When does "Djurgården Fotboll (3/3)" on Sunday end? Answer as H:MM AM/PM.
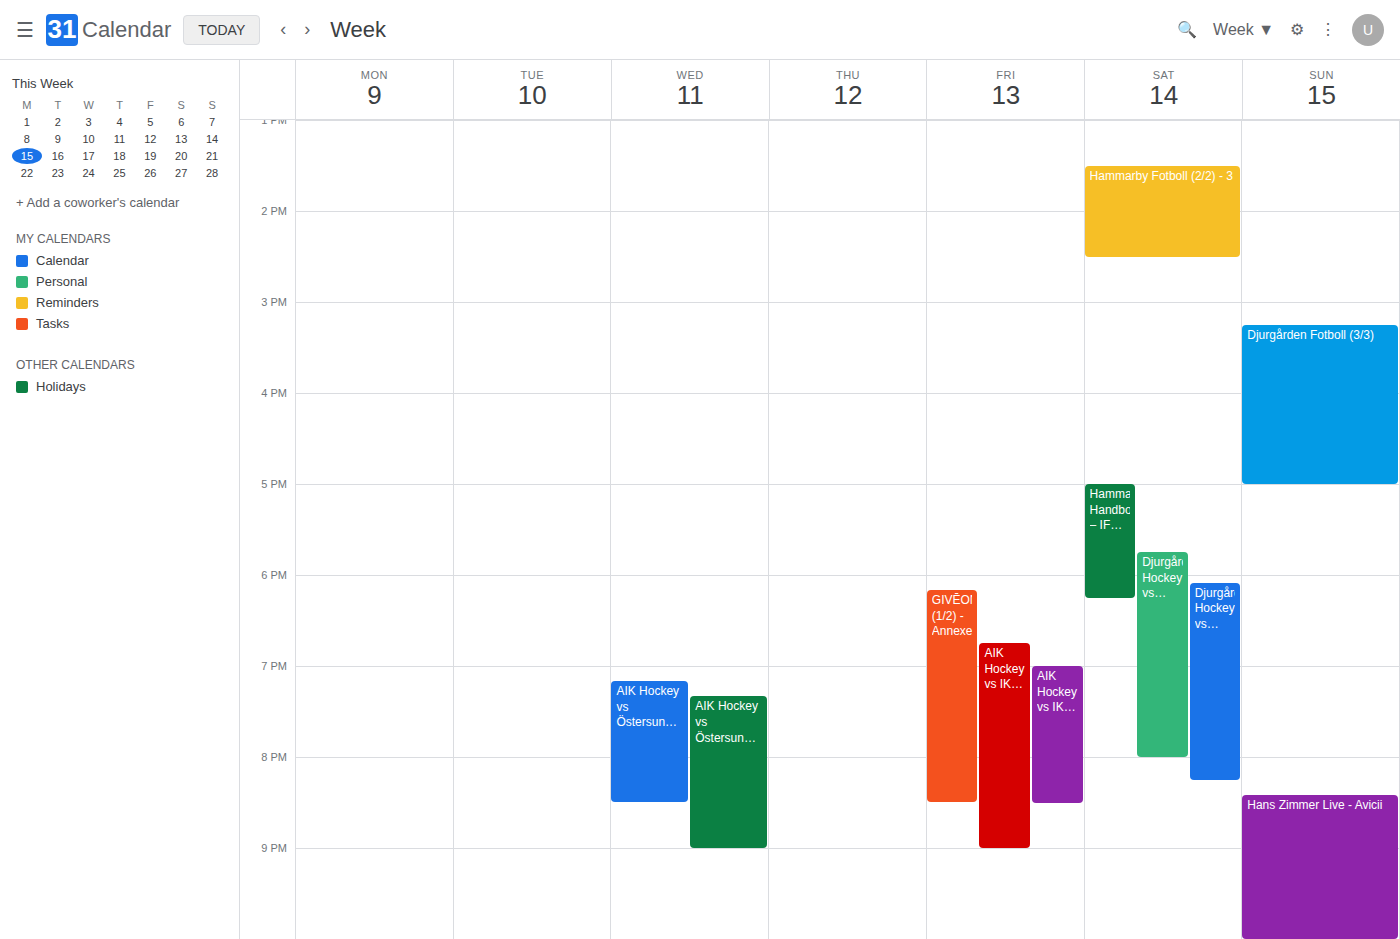
5:00 PM